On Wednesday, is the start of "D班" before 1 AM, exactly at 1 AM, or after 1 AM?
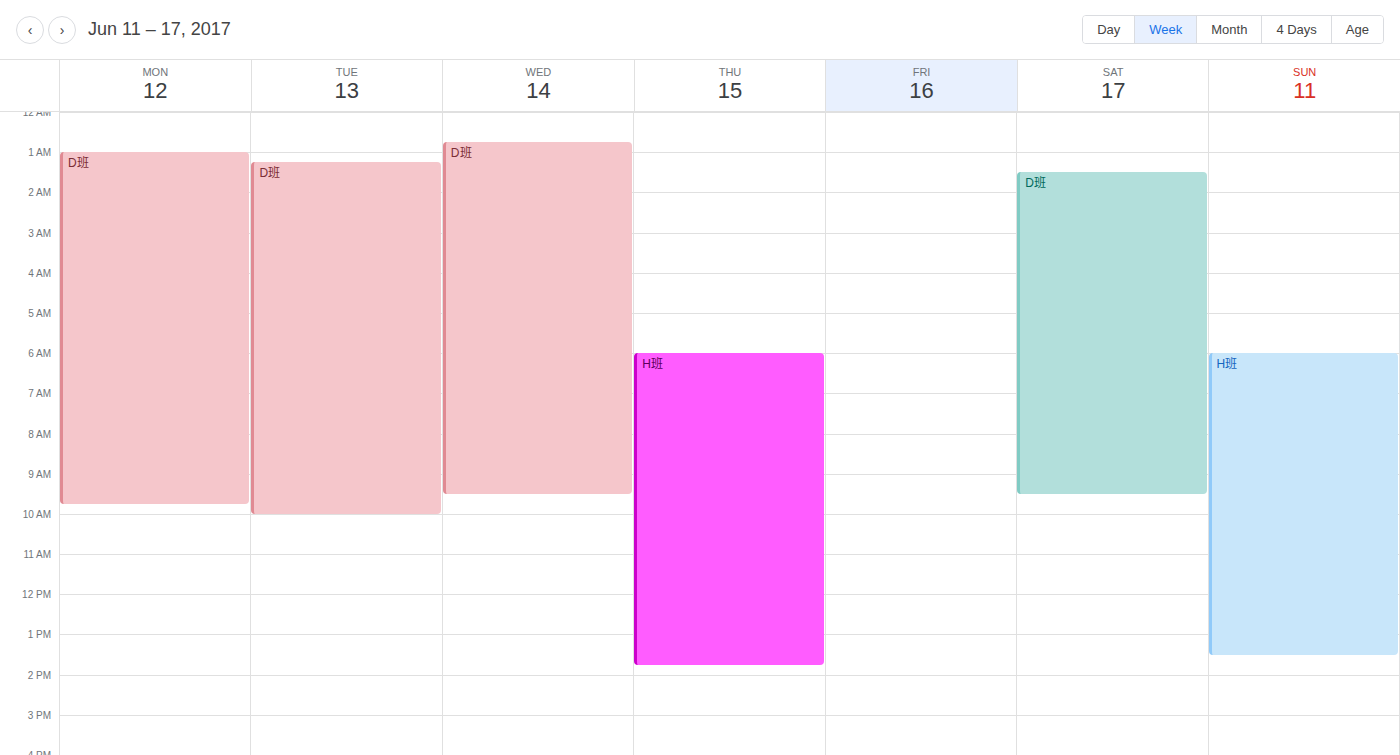
12:45 AM -- before 1 AM, 15 minutes above the 1 AM line.